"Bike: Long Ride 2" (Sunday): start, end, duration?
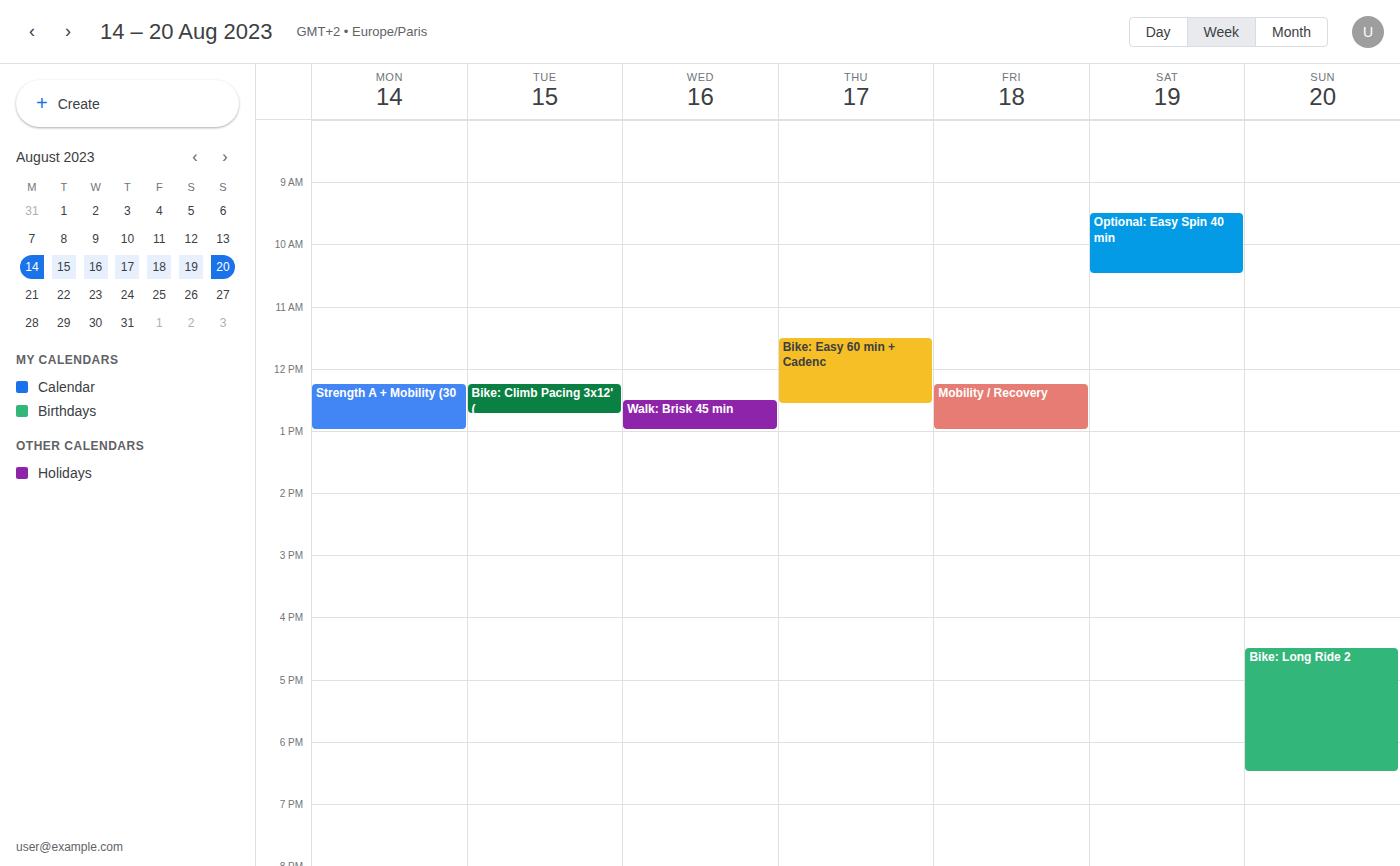
4:30 PM to 6:30 PM, 2 hours